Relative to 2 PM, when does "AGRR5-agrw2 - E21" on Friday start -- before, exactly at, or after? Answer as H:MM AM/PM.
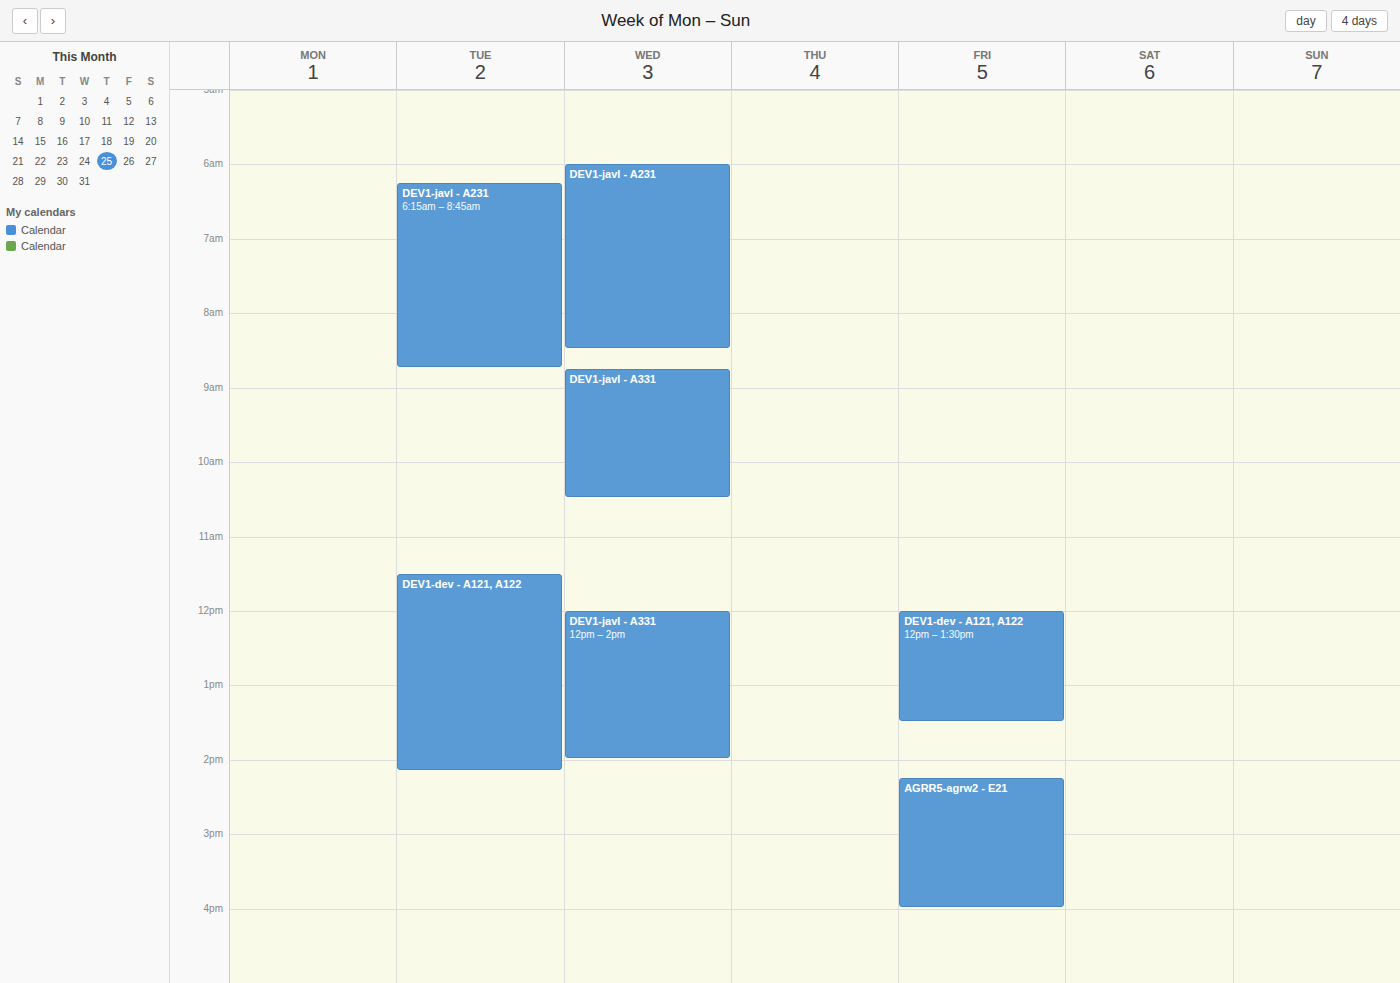
2:15 PM -- after 2 PM, 15 minutes below the 2 PM line.